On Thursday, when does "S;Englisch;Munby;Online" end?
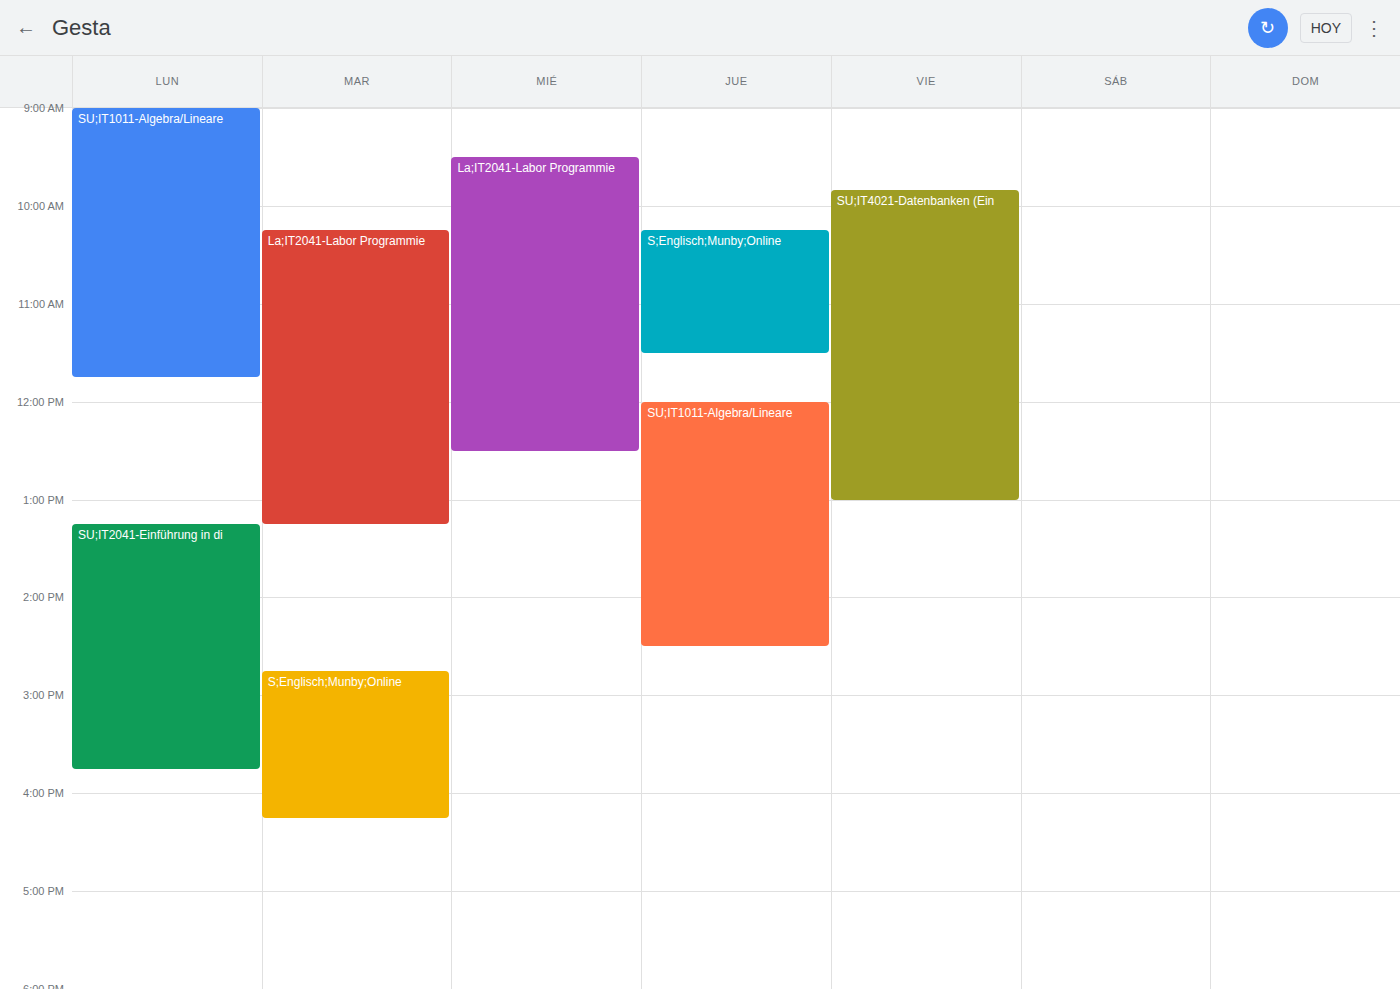
11:30